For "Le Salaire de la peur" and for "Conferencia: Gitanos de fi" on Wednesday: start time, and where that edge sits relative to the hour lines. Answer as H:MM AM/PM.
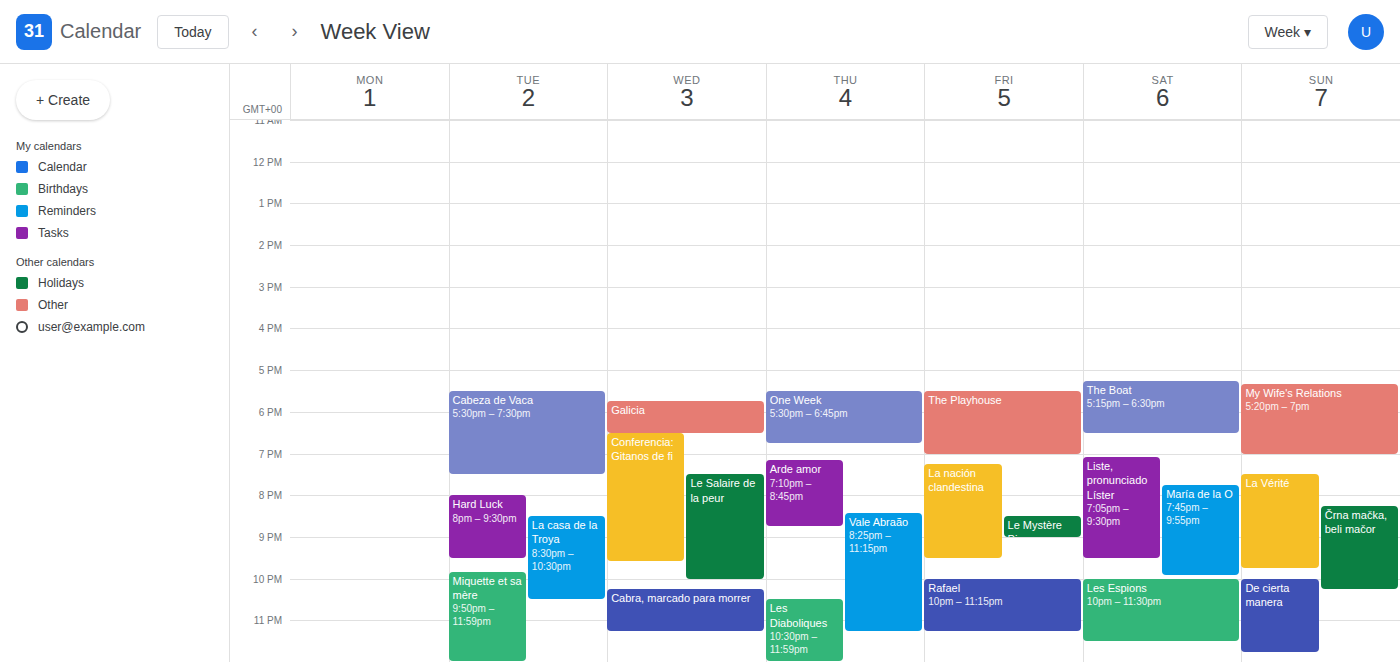
"Le Salaire de la peur": 7:30 PM, halfway between the 7 PM and 8 PM lines. "Conferencia: Gitanos de fi": 6:30 PM, halfway between the 6 PM and 7 PM lines.